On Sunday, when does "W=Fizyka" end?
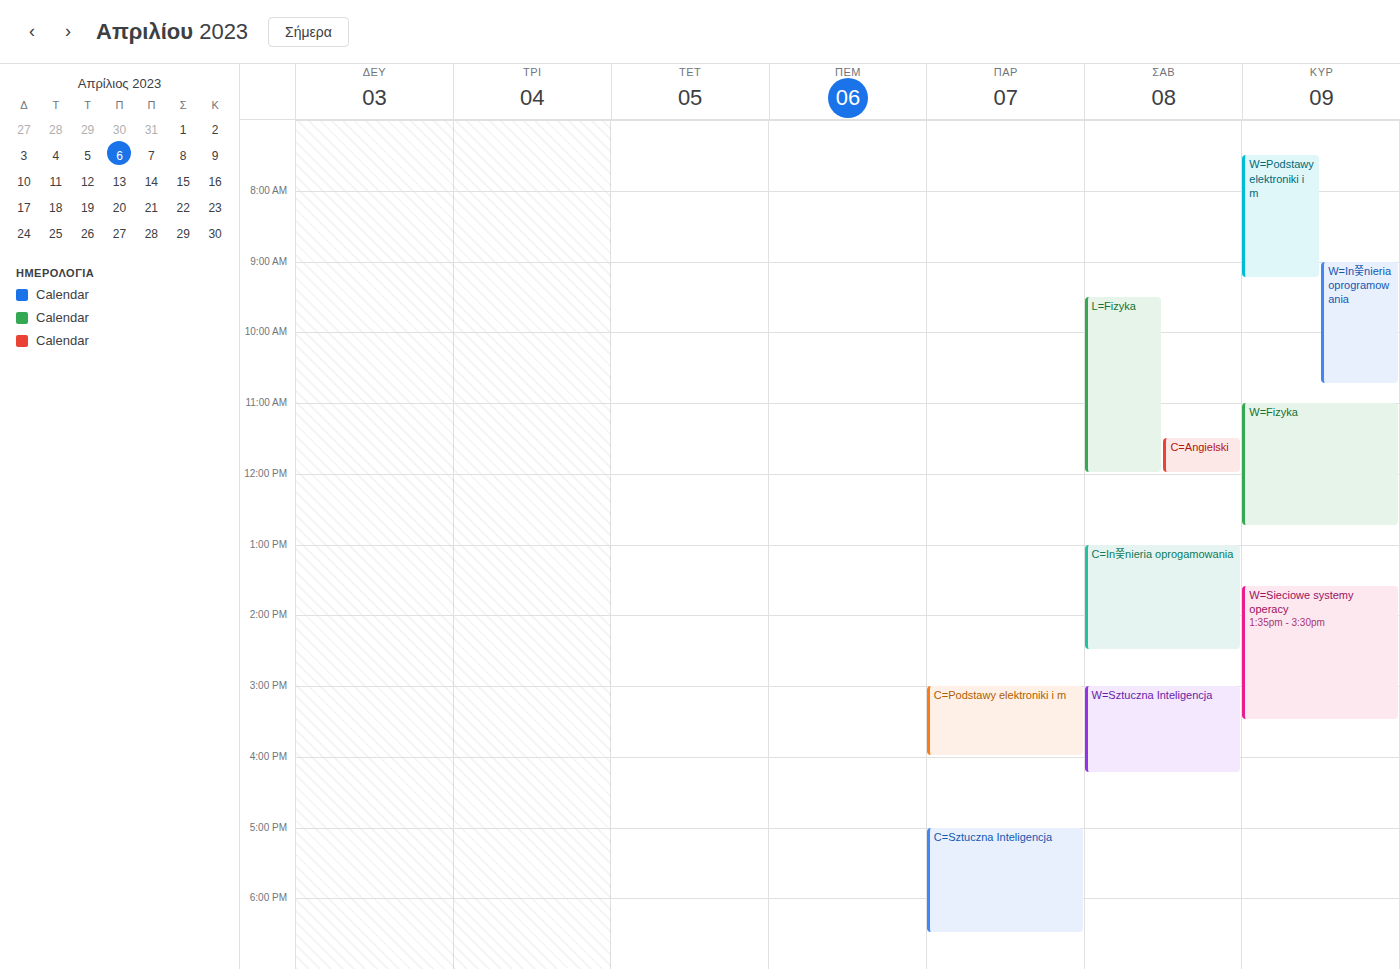
12:45 PM